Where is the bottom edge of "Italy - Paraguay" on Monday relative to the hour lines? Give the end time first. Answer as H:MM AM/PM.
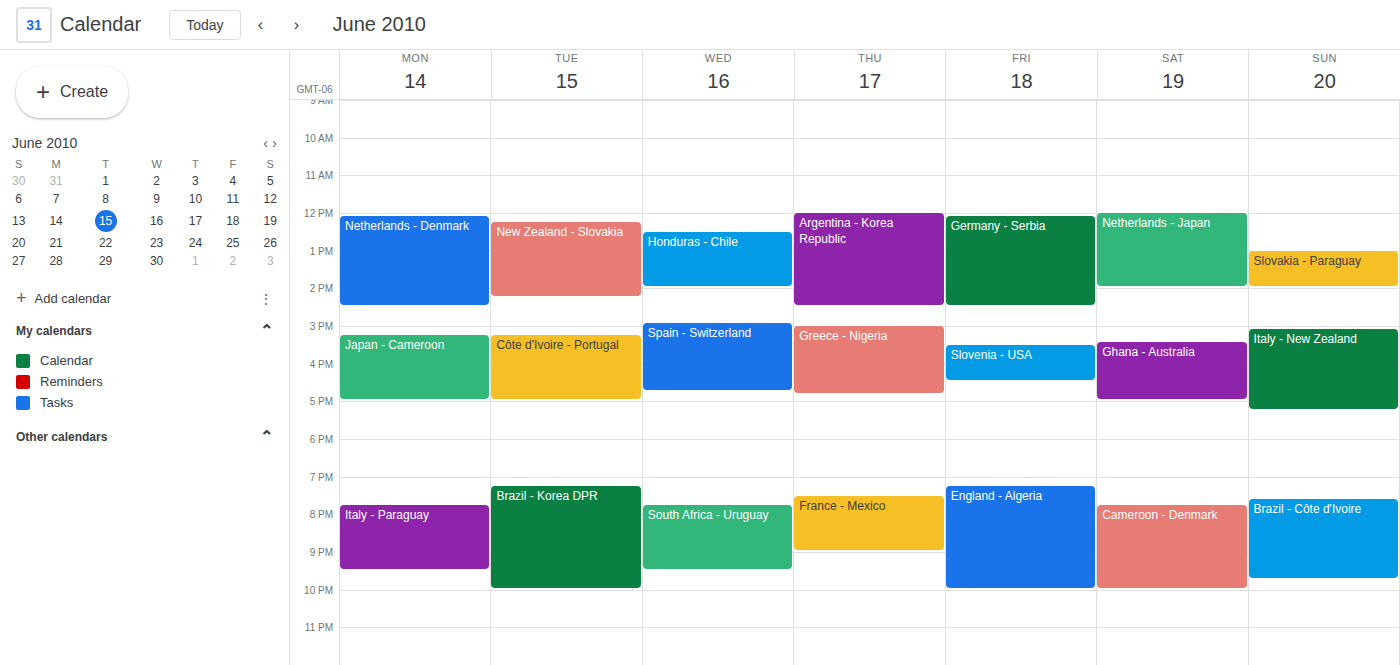
9:30 PM -- halfway between the 9 PM and 10 PM lines.